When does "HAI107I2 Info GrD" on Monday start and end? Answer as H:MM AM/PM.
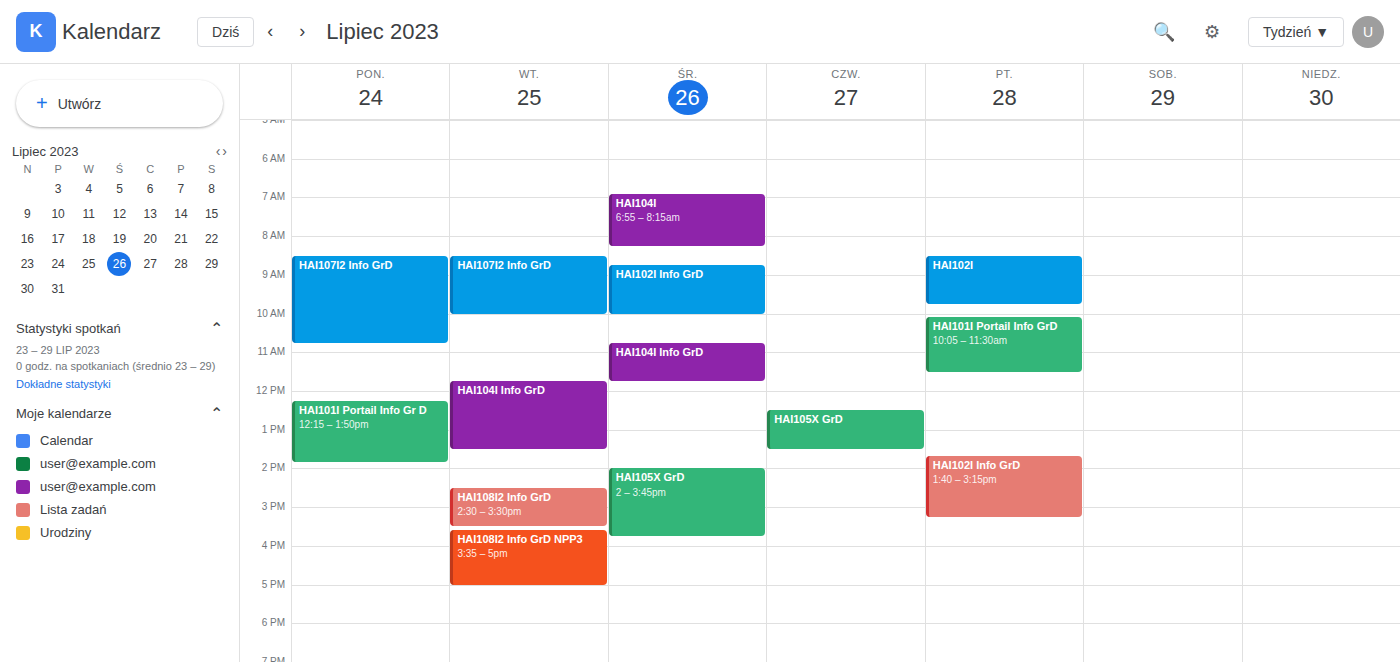
8:30 AM to 10:45 AM